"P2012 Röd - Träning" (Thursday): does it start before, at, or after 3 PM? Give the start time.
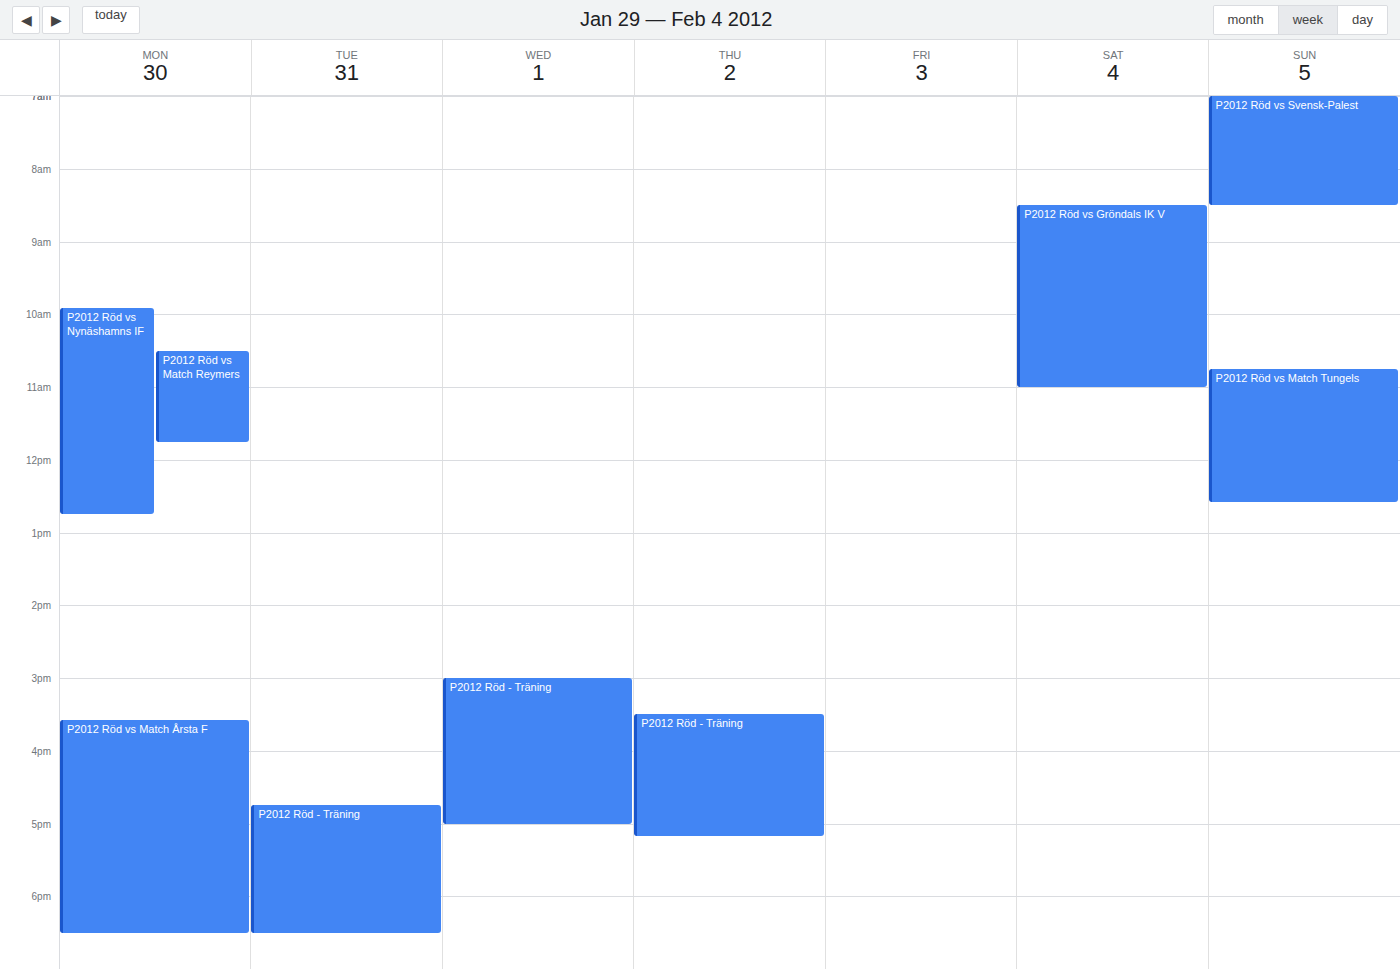
3:30 PM -- after 3 PM, 30 minutes below the 3 PM line.